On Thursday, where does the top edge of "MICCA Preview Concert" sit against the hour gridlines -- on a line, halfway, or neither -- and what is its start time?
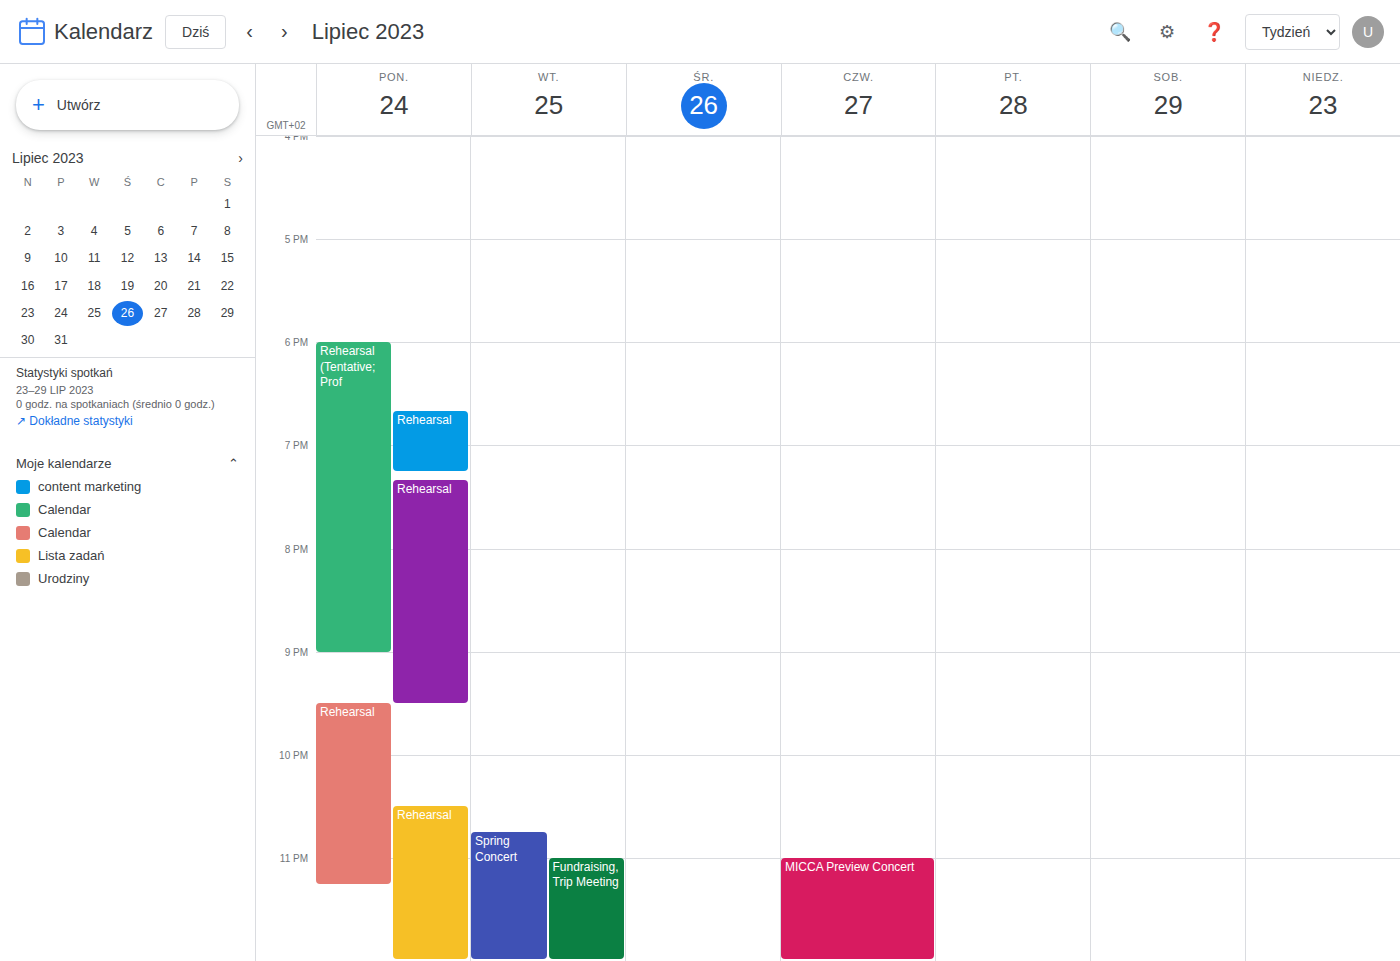
11:00 PM -- exactly on the 11 PM line.